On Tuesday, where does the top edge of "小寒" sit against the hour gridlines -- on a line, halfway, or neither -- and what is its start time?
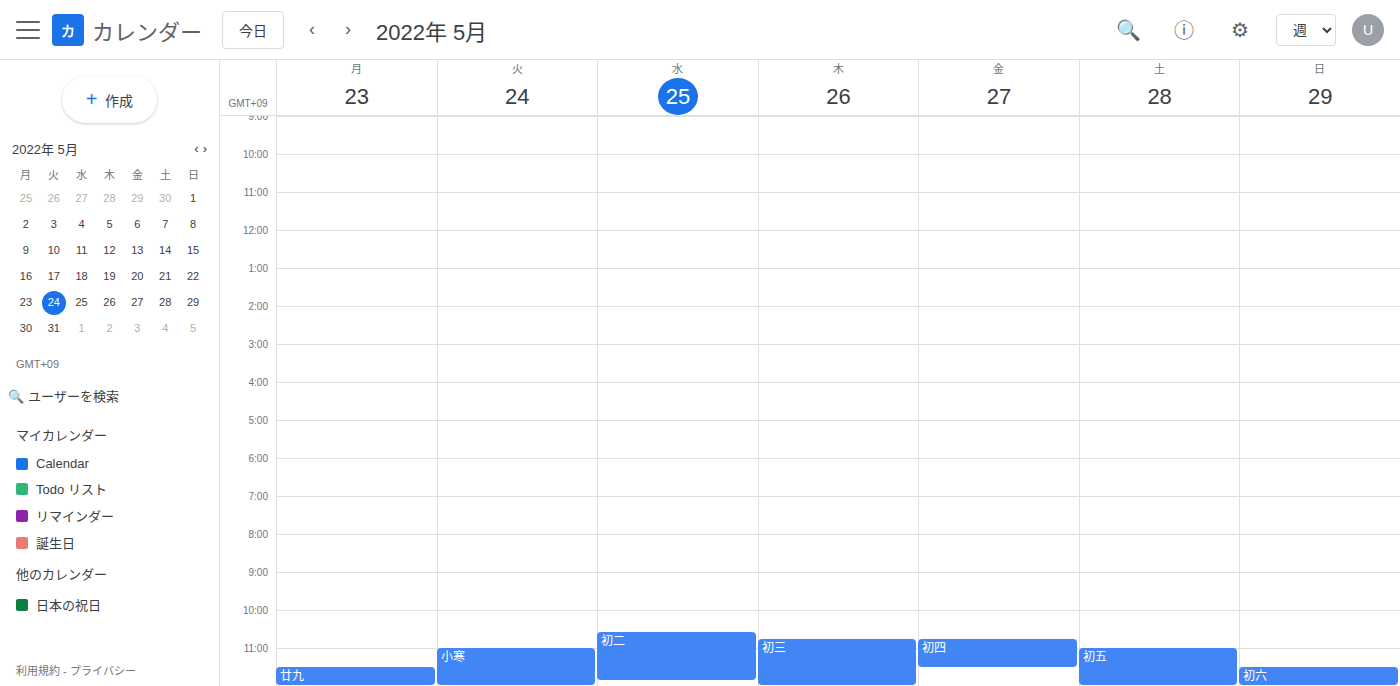
11:00 PM -- exactly on the 11 PM line.